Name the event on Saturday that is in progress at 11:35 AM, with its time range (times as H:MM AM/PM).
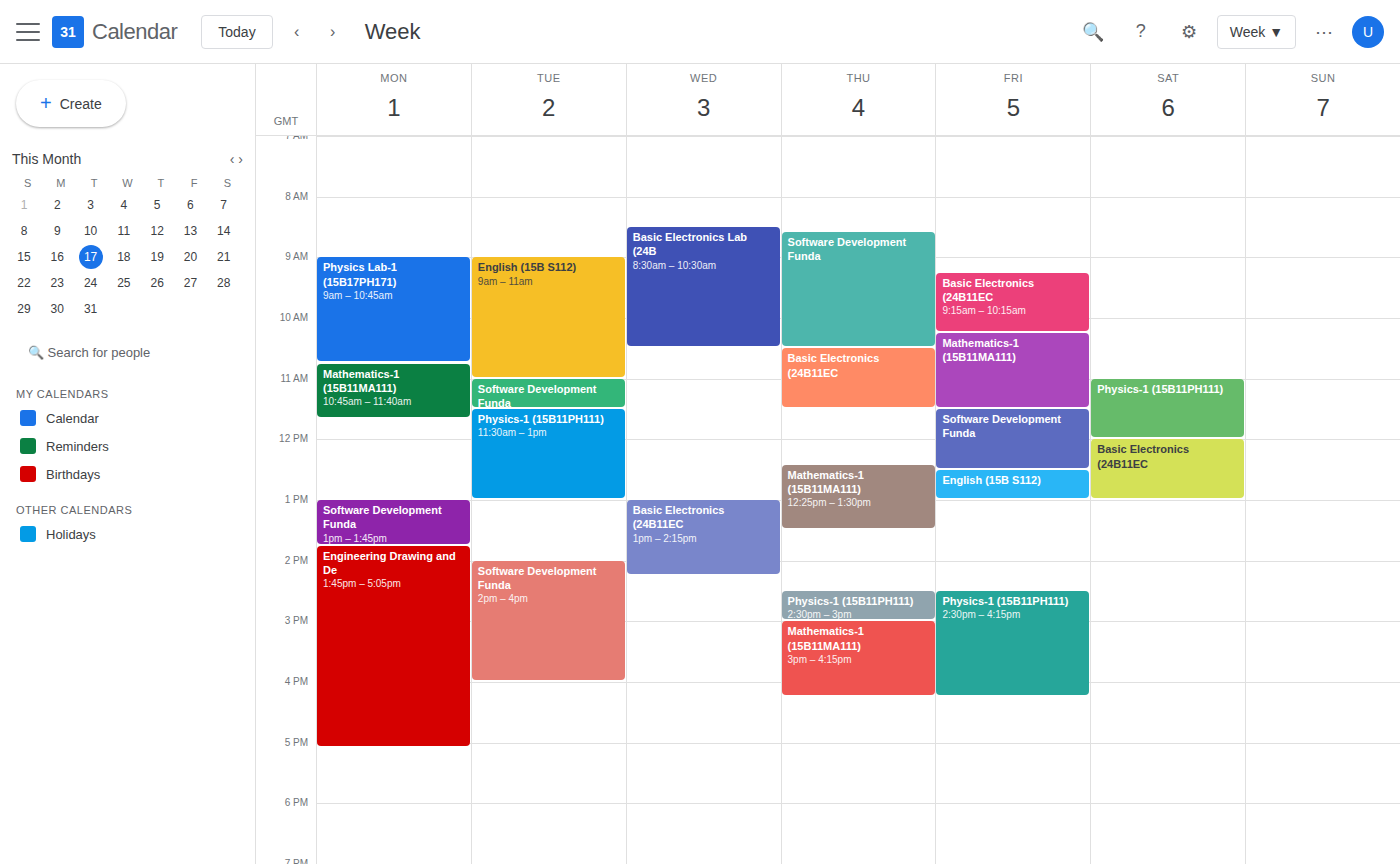
"Physics-1 (15B11PH111)", 11:00 AM to 12:00 PM